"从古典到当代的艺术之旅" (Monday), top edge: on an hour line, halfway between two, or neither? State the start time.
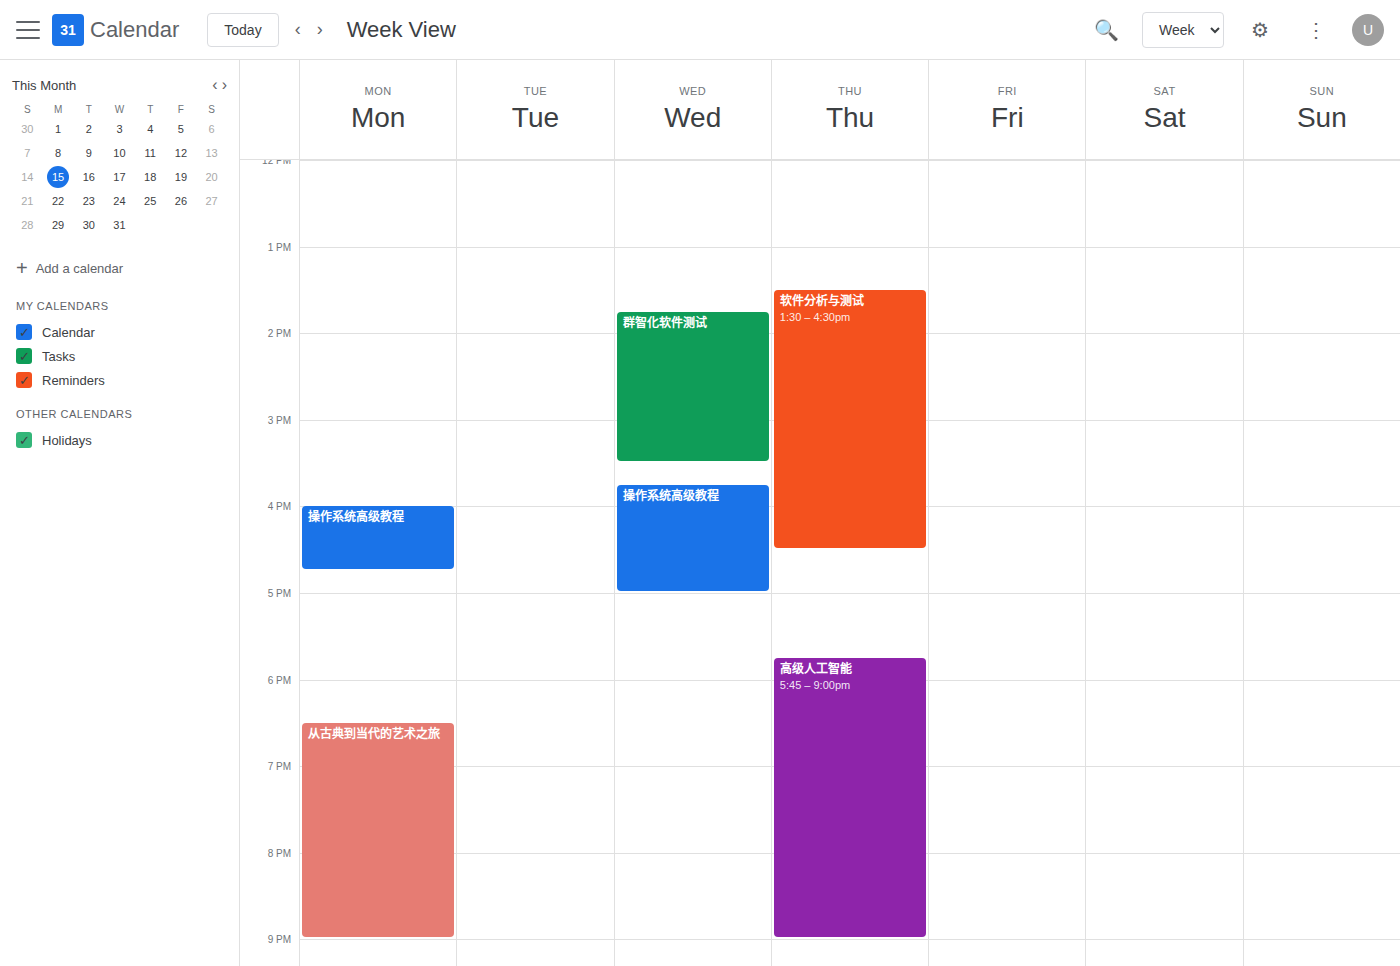
6:30 PM -- halfway between the 6 PM and 7 PM lines.